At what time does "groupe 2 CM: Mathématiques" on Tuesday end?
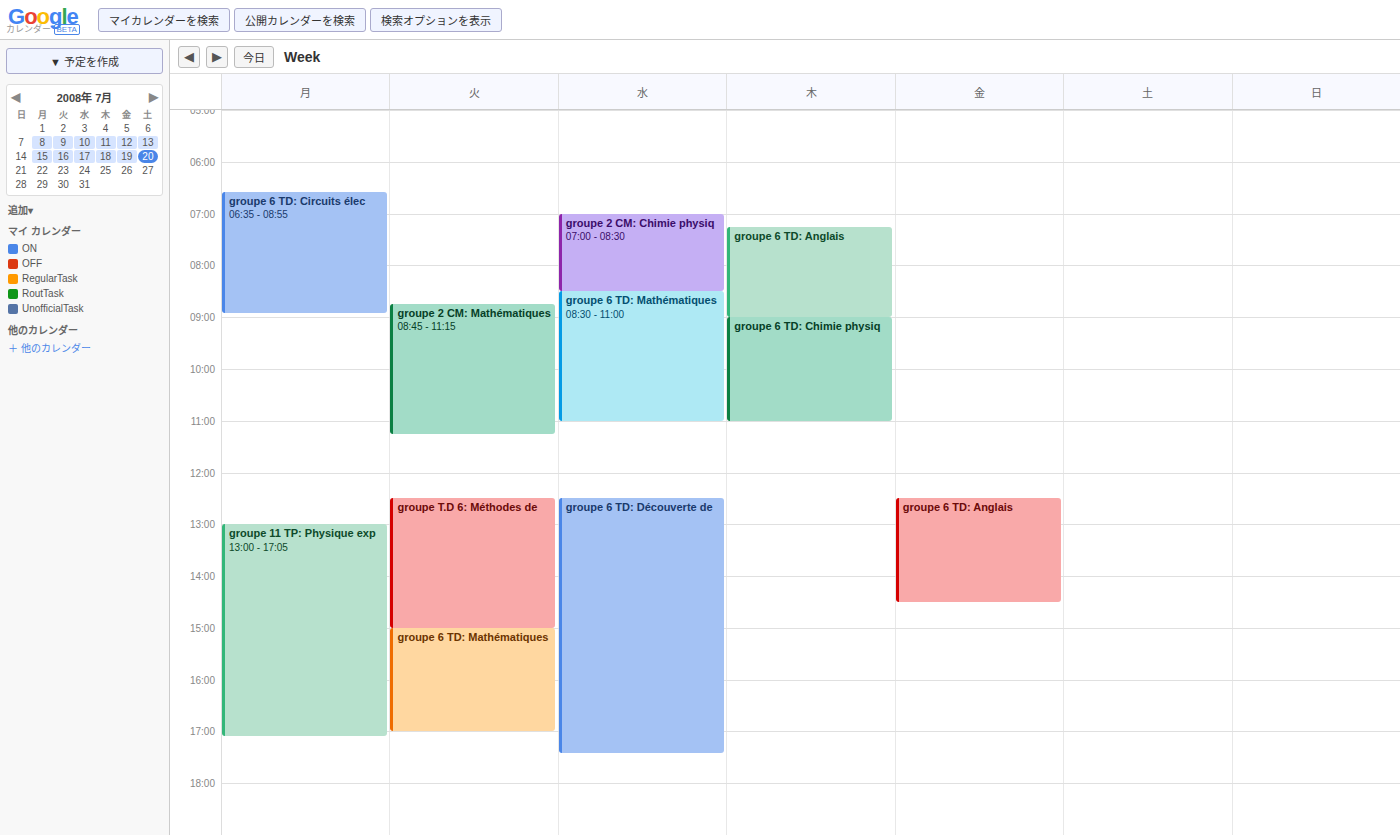
11:15 AM